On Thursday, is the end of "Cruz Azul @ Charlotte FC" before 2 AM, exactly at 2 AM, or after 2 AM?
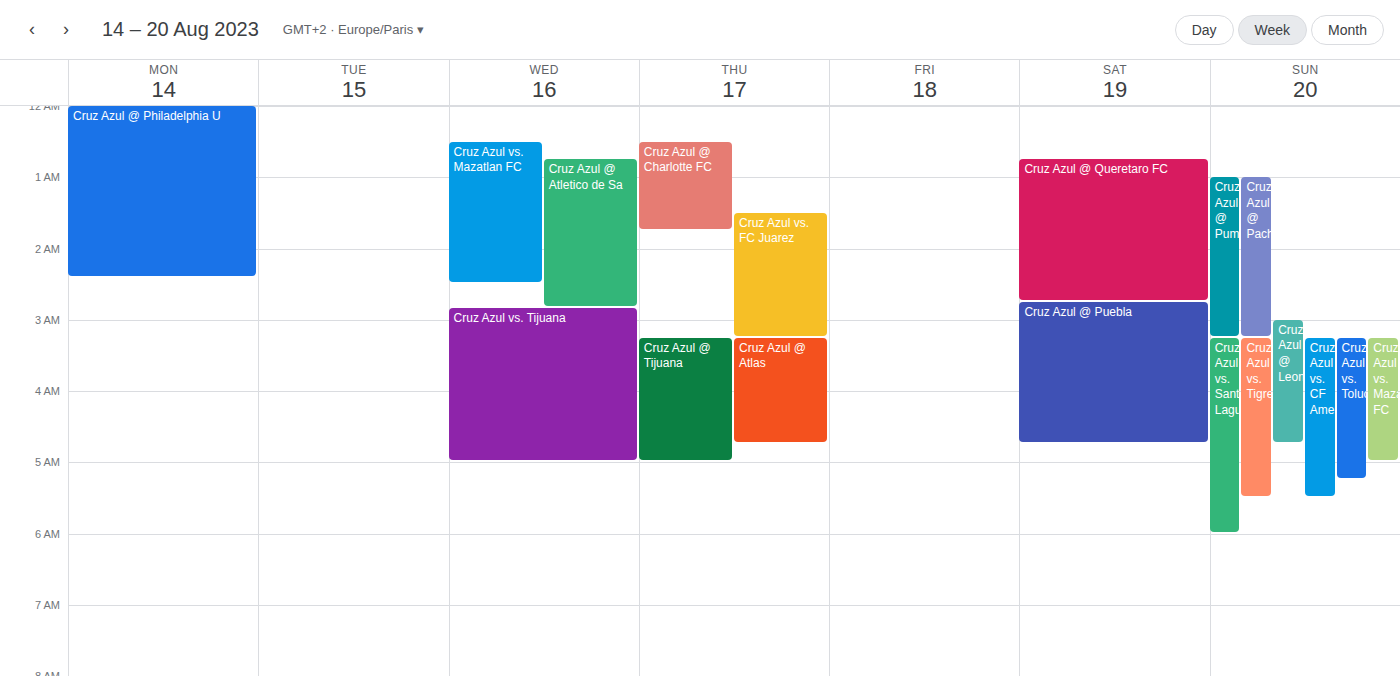
1:45 AM -- before 2 AM, 15 minutes above the 2 AM line.